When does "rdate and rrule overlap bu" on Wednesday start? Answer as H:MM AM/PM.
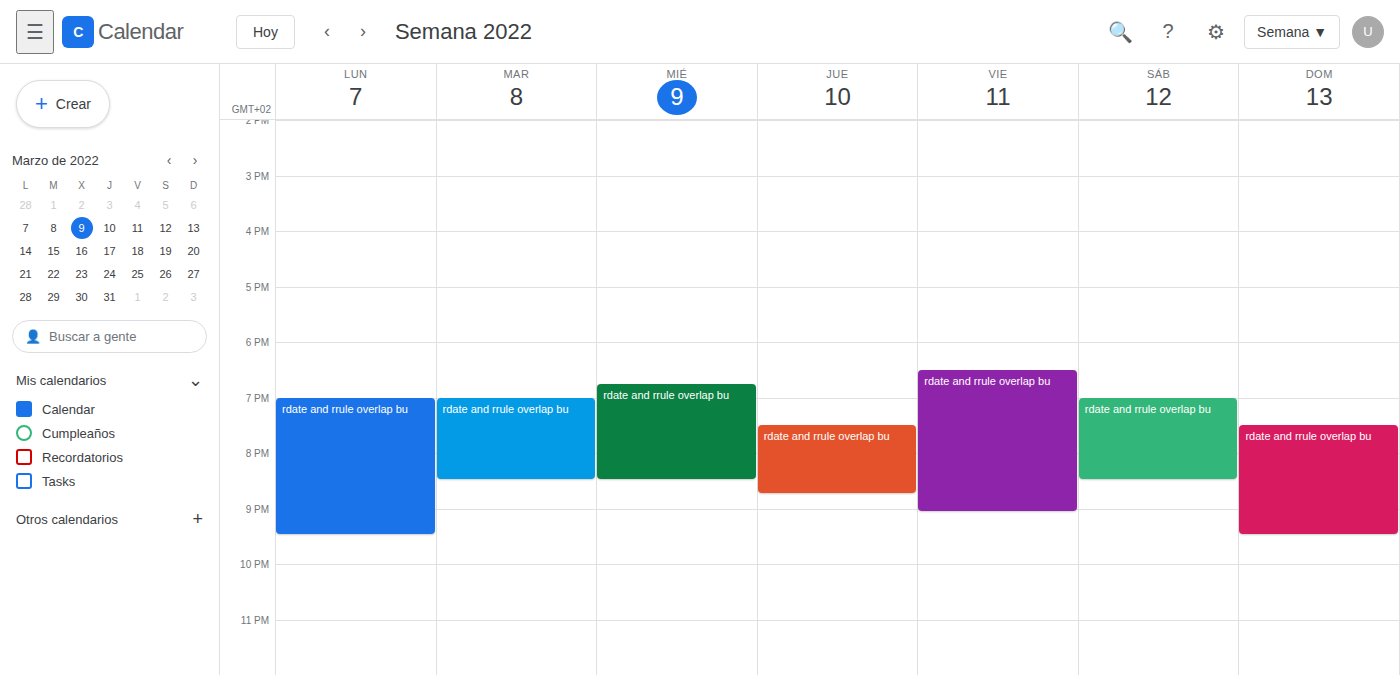
6:45 PM